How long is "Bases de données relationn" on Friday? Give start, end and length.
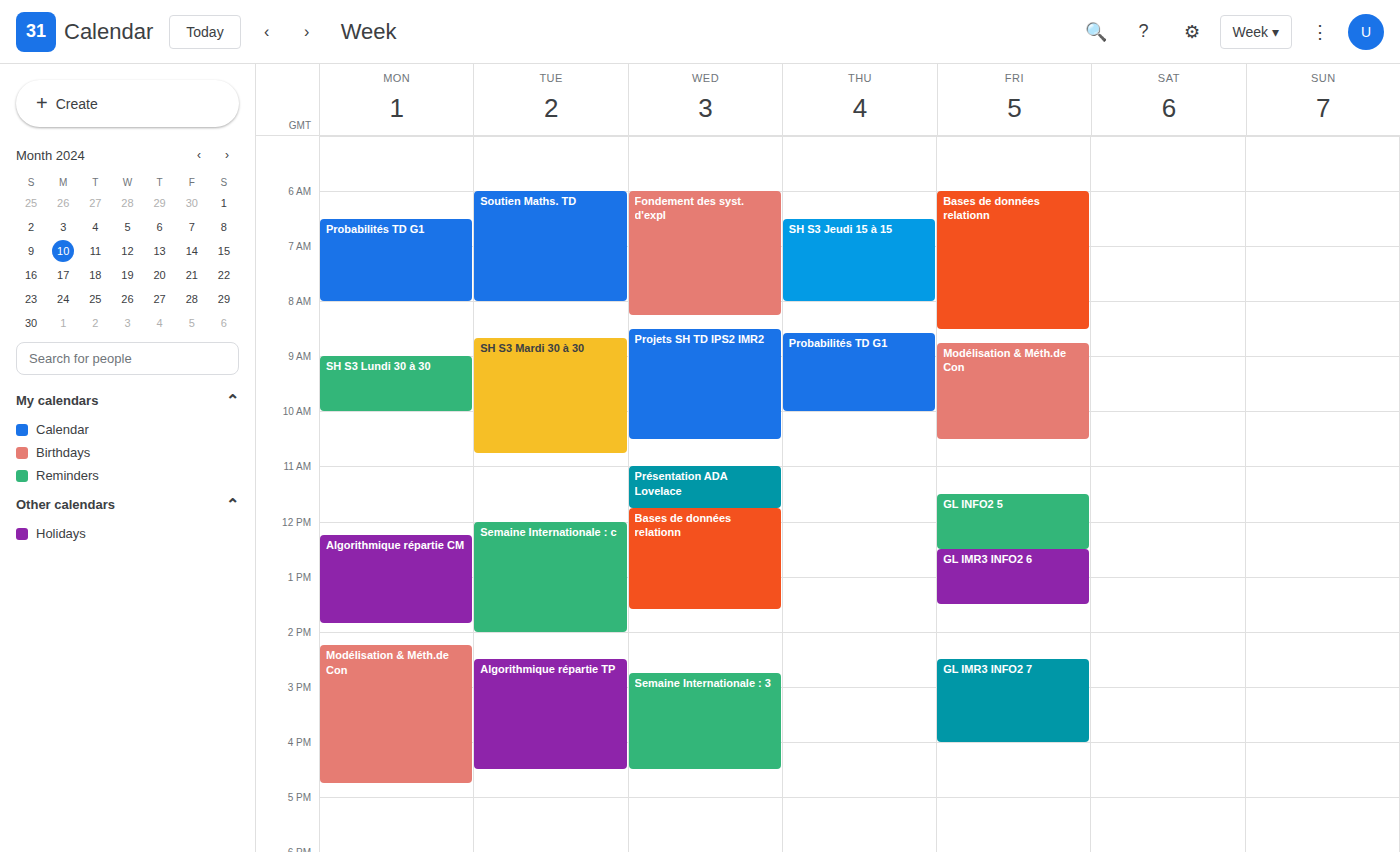
6:00 AM to 8:30 AM, 2 hours 30 minutes